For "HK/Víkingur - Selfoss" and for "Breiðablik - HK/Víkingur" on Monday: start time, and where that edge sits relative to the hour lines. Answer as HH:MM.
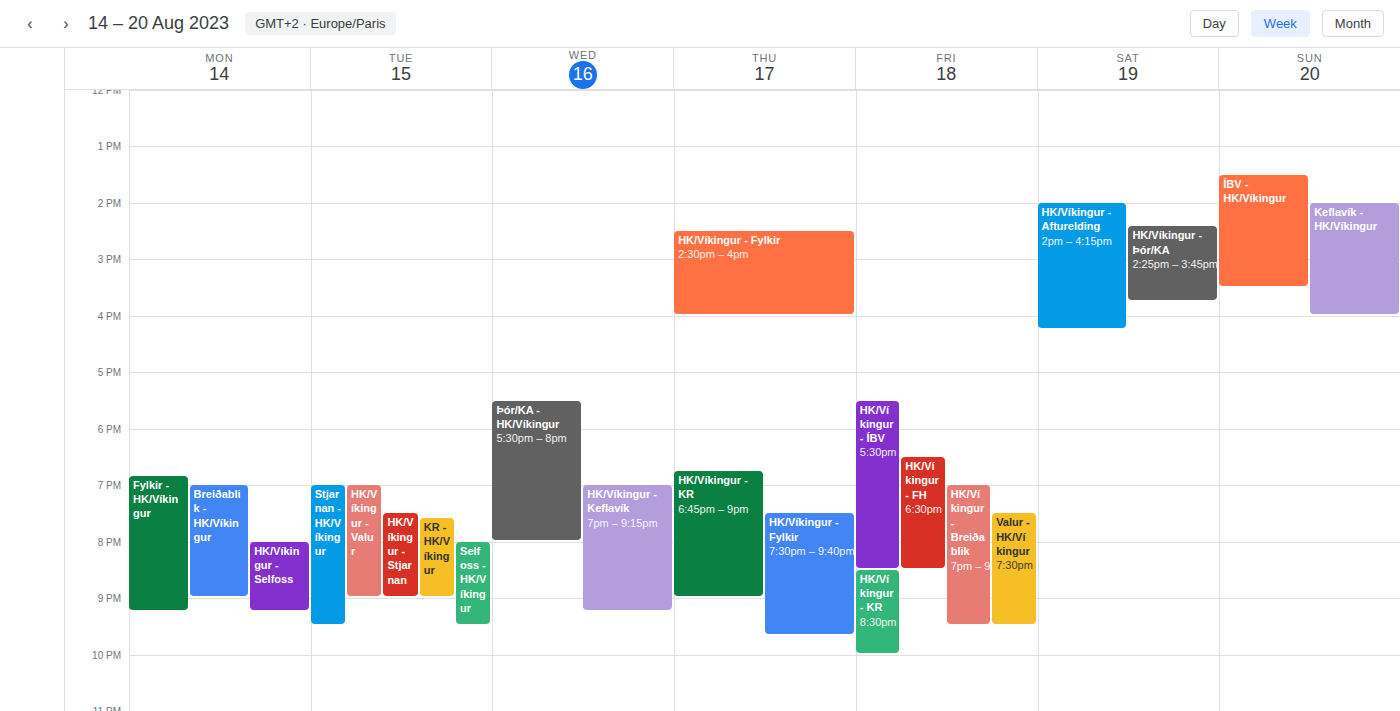
"HK/Víkingur - Selfoss": 20:00, exactly on the 20:00 line. "Breiðablik - HK/Víkingur": 19:00, exactly on the 19:00 line.